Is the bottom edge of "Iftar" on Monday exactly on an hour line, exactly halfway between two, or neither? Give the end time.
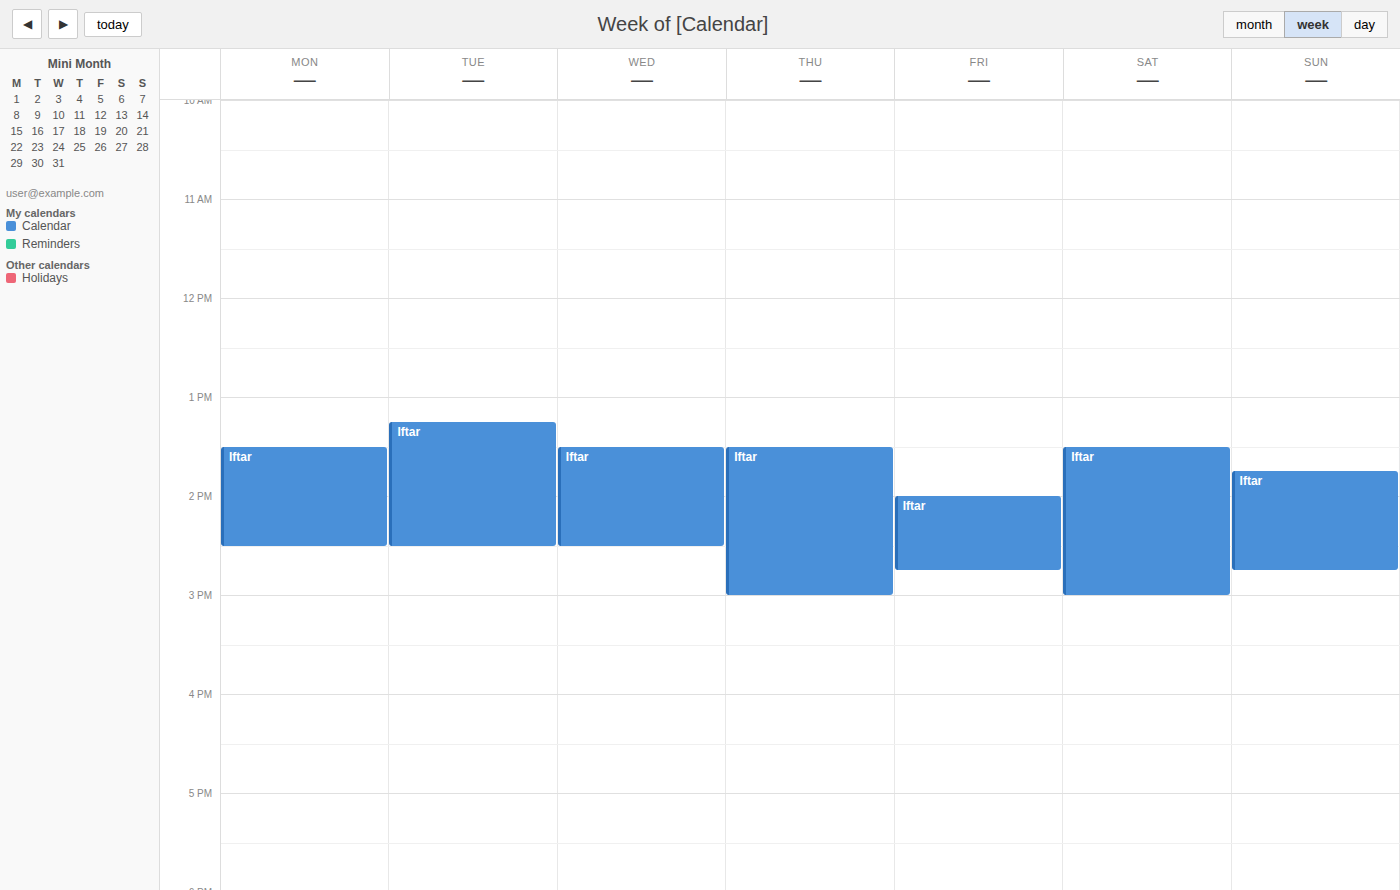
2:30 PM -- halfway between the 2 PM and 3 PM lines.